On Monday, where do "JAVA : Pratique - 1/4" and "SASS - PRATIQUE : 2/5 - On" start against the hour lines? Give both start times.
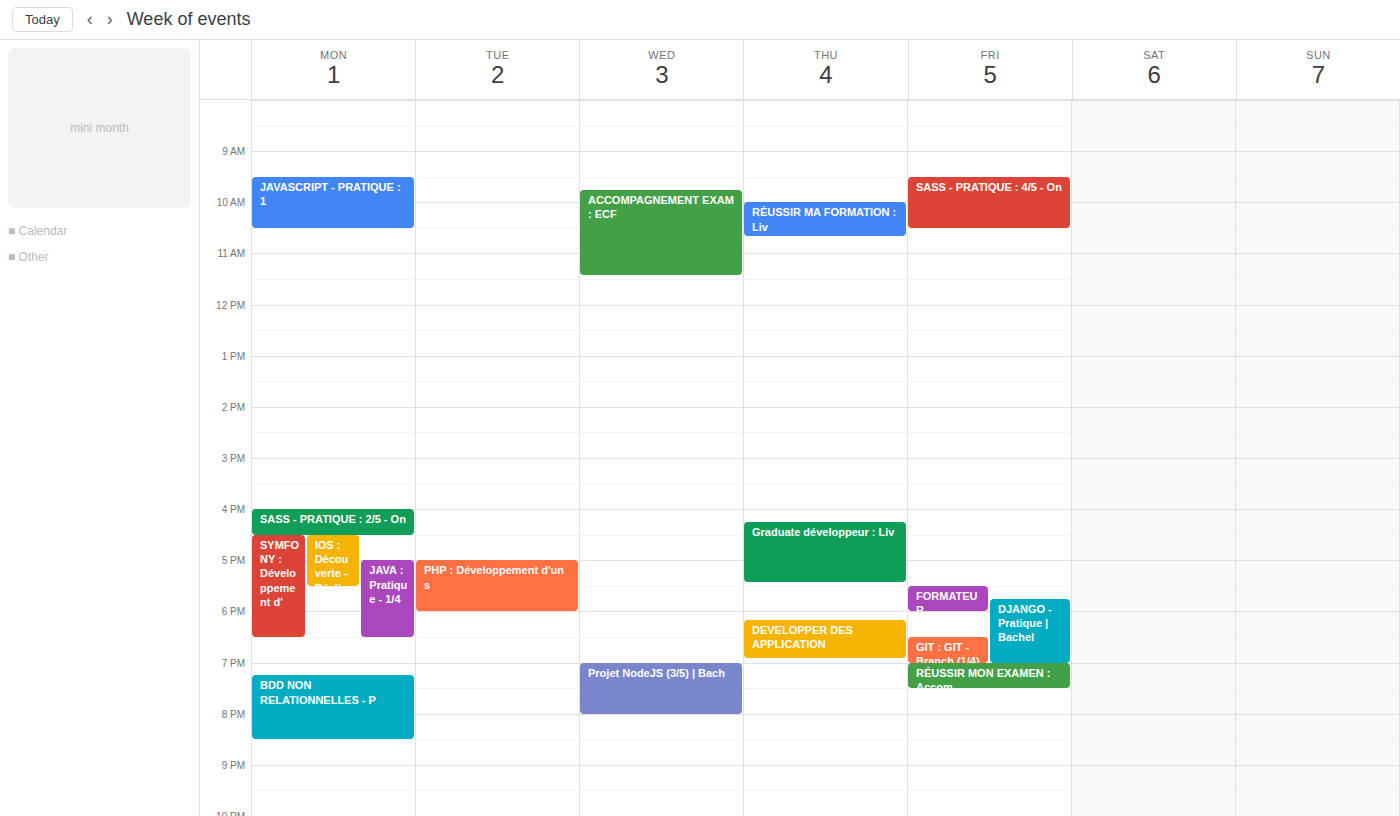
"JAVA : Pratique - 1/4": 5:00 PM, exactly on the 5 PM line. "SASS - PRATIQUE : 2/5 - On": 4:00 PM, exactly on the 4 PM line.